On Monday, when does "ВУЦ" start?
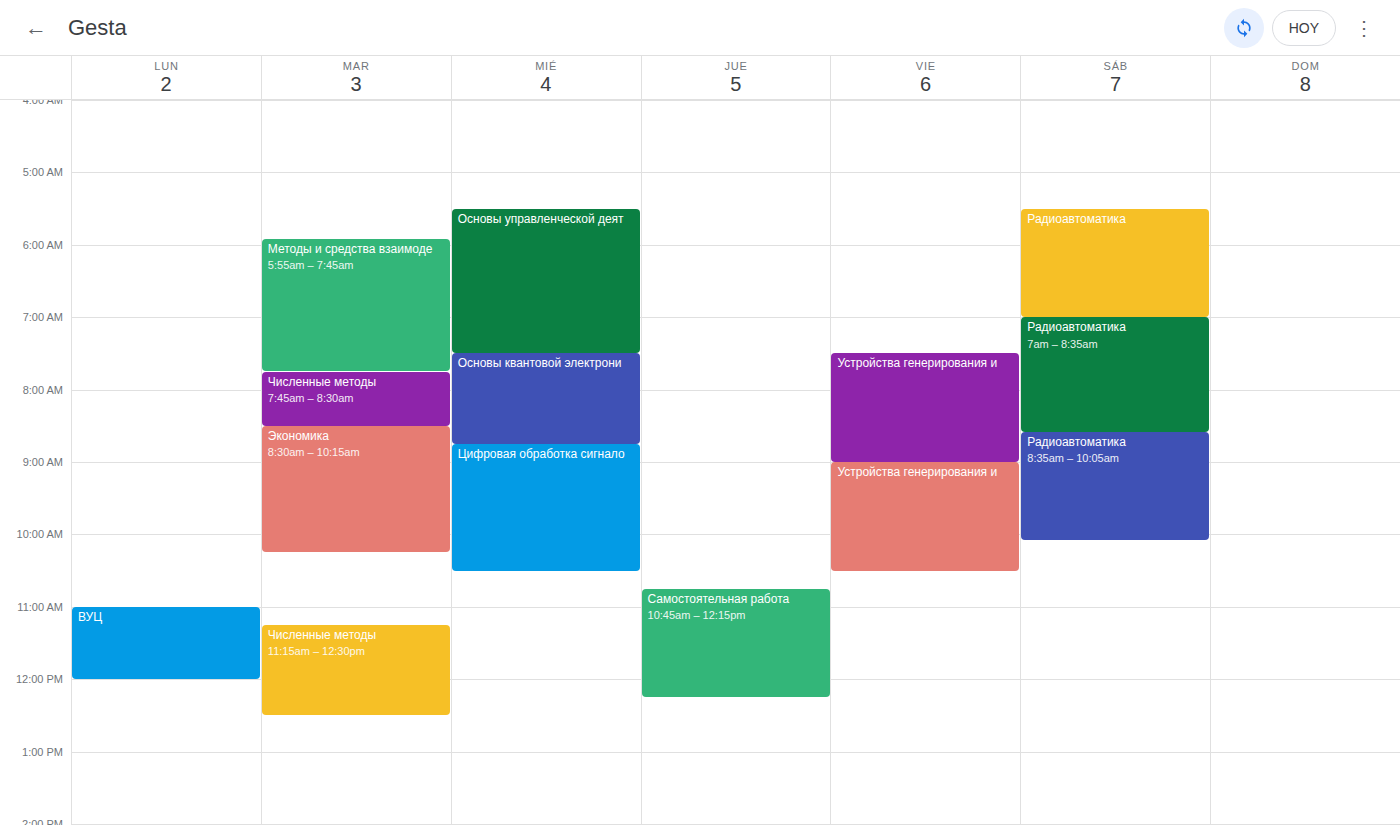
11:00 AM